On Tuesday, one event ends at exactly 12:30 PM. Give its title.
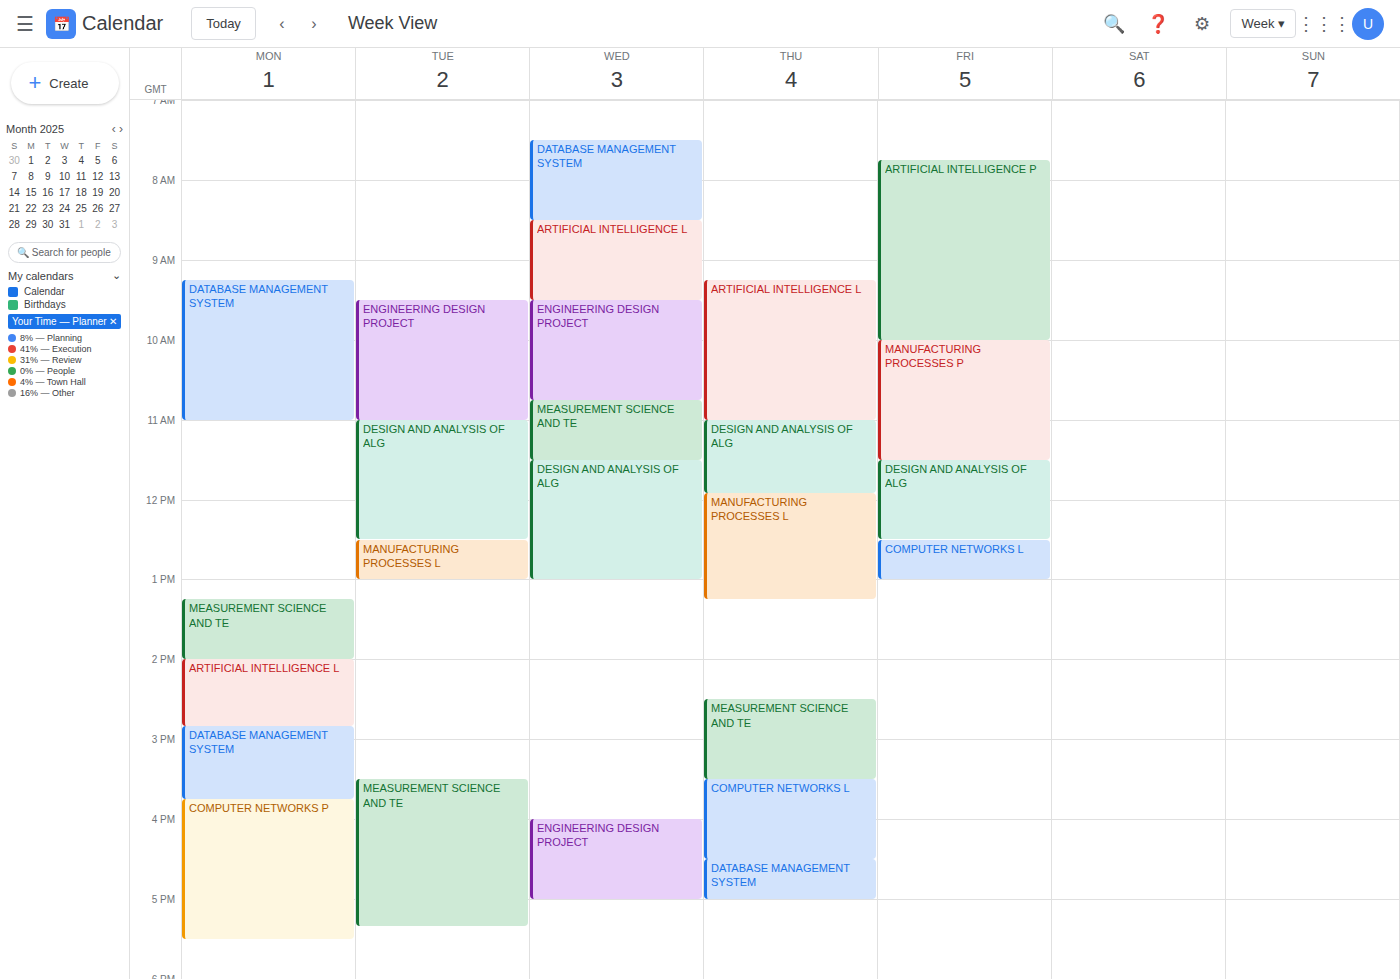
"DESIGN AND ANALYSIS OF ALG"